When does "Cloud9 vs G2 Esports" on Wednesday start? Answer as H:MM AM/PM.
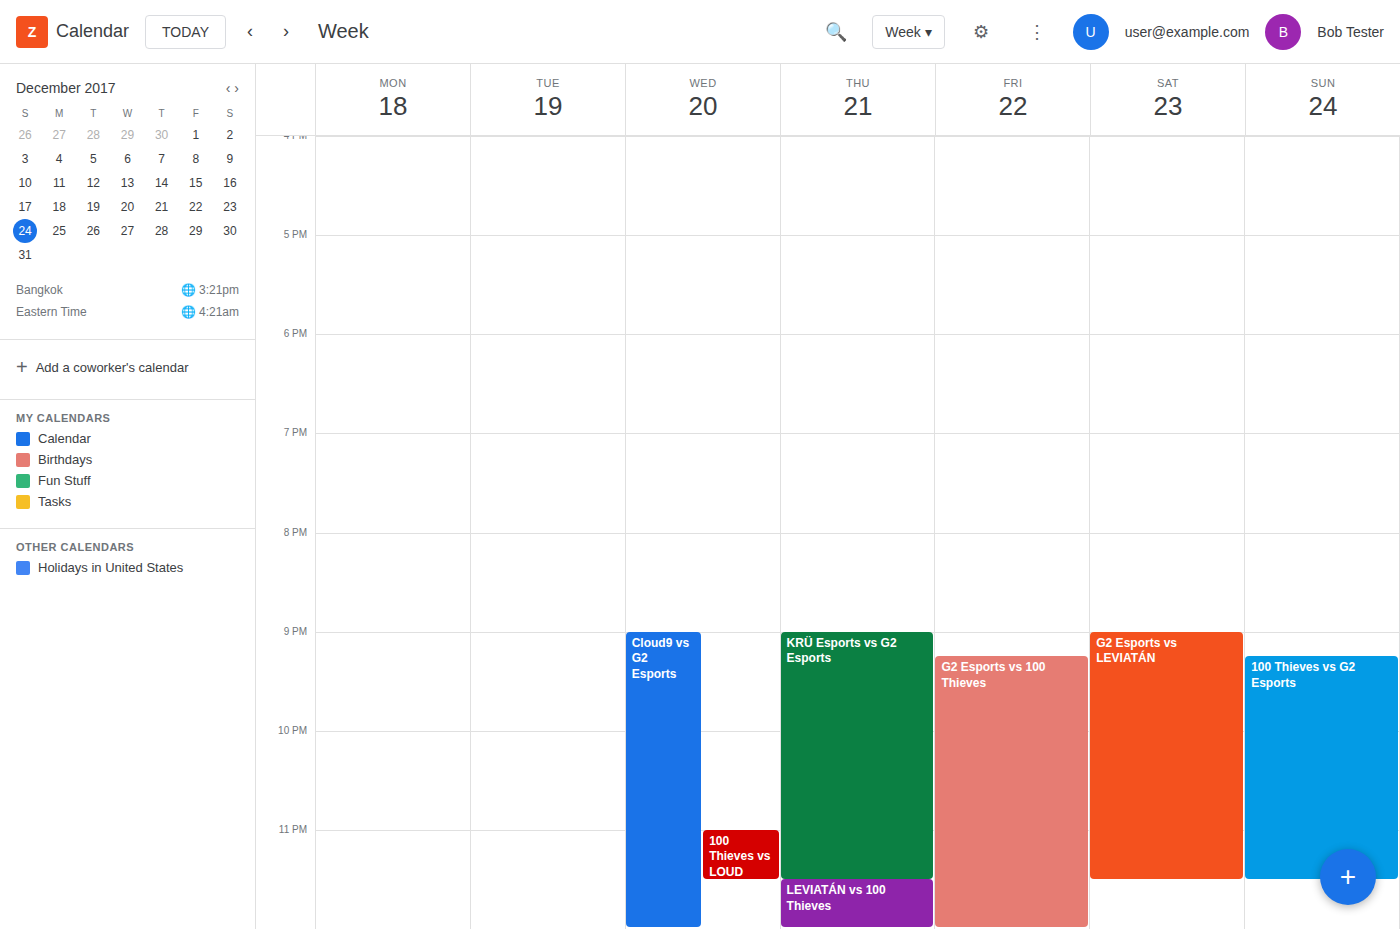
9:00 PM